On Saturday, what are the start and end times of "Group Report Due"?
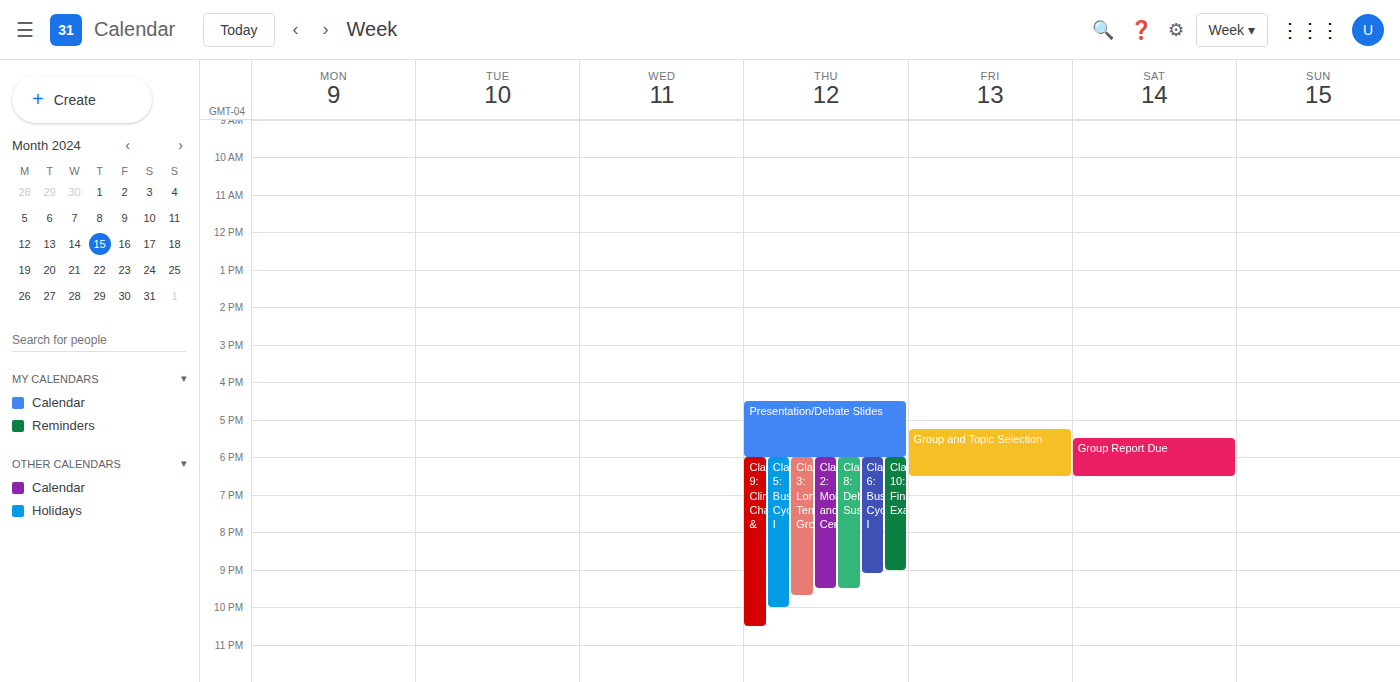
5:30 PM to 6:30 PM